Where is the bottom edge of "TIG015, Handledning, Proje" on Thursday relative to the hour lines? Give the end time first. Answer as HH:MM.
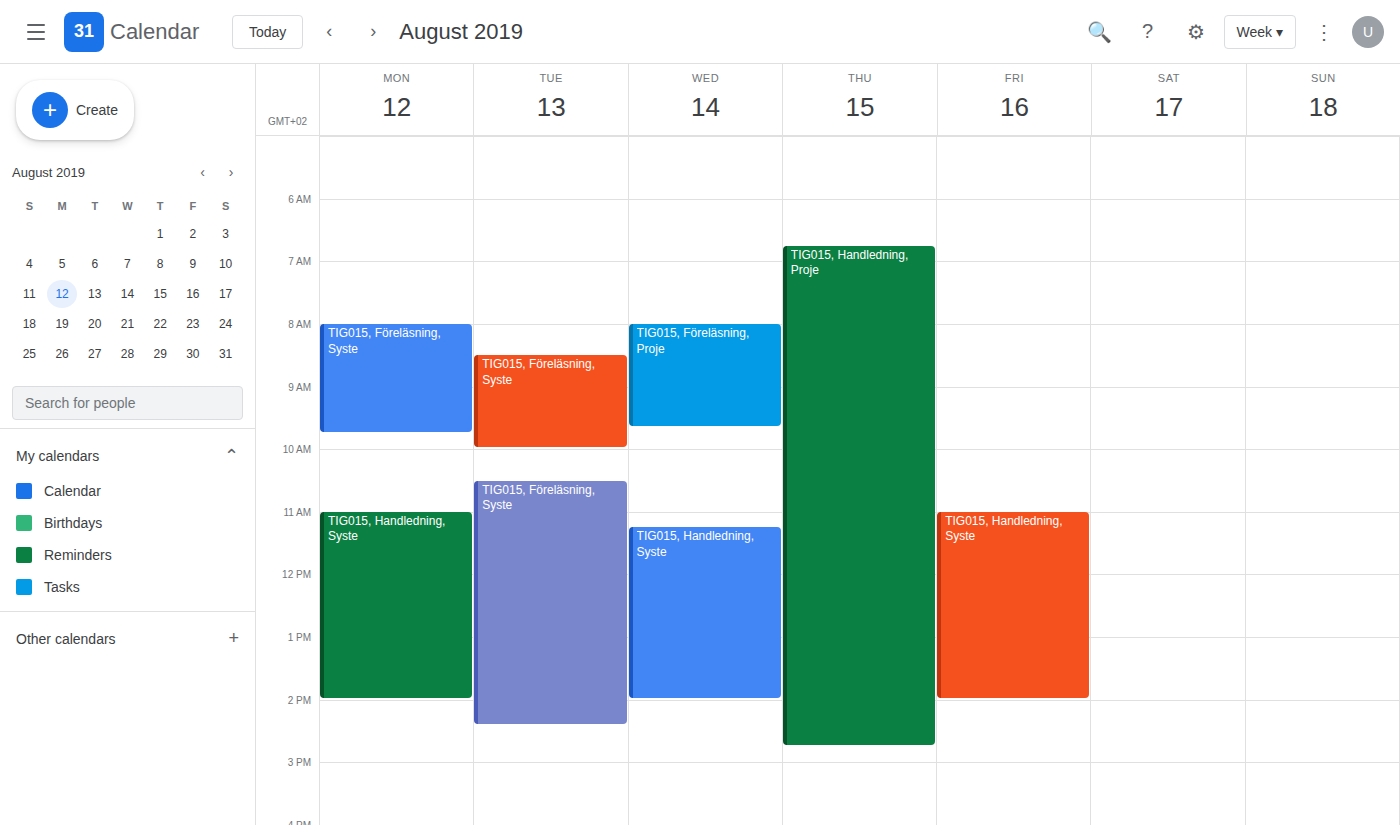
14:45 -- neither: three quarters of the way from the 14:00 line to the 15:00 line.